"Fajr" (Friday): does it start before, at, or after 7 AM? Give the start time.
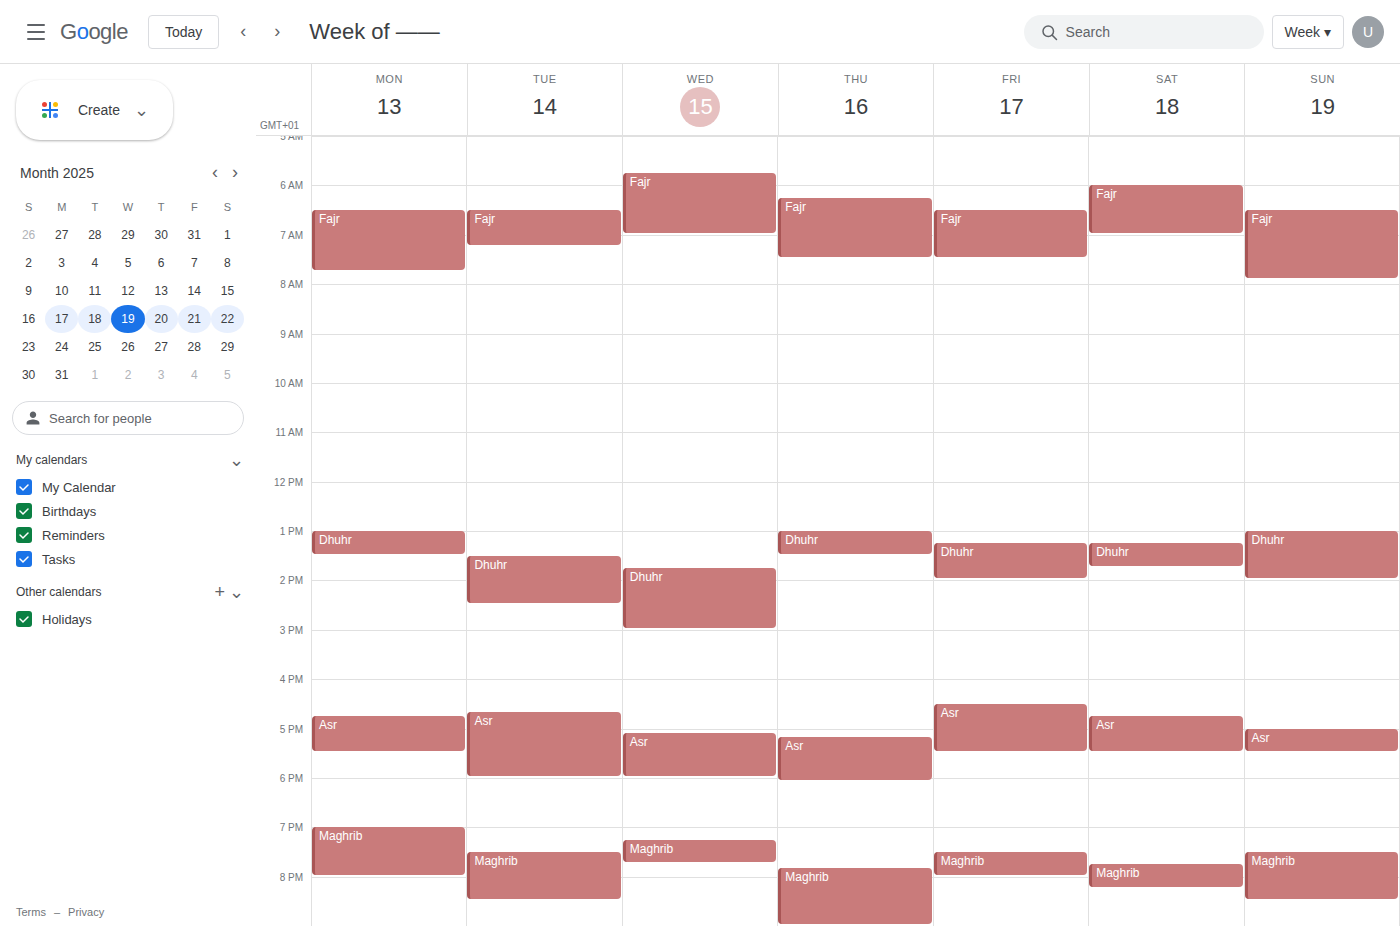
6:30 AM -- before 7 AM, 30 minutes above the 7 AM line.